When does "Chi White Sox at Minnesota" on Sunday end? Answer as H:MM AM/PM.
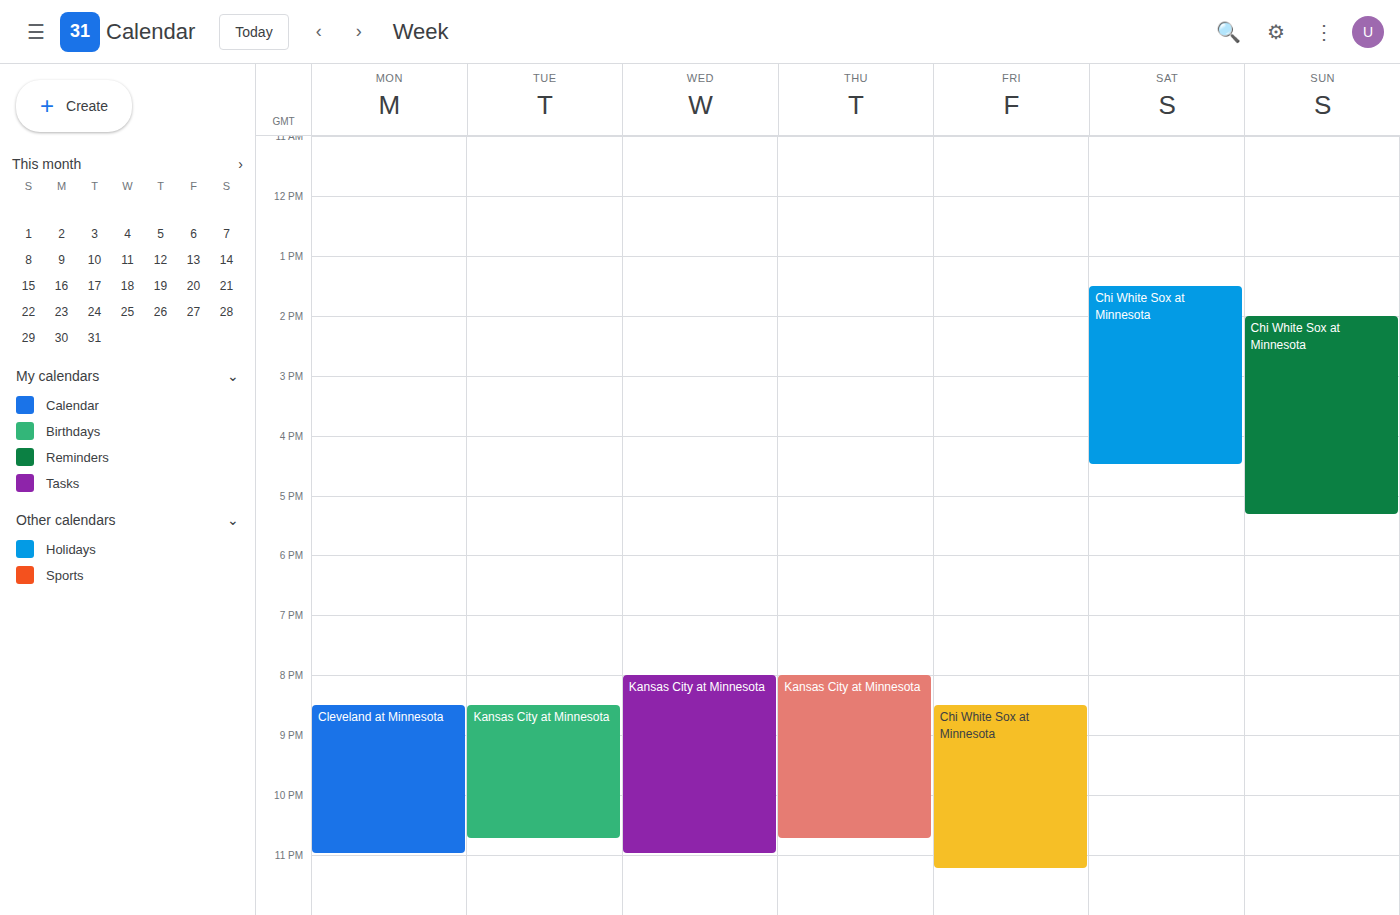
5:20 PM